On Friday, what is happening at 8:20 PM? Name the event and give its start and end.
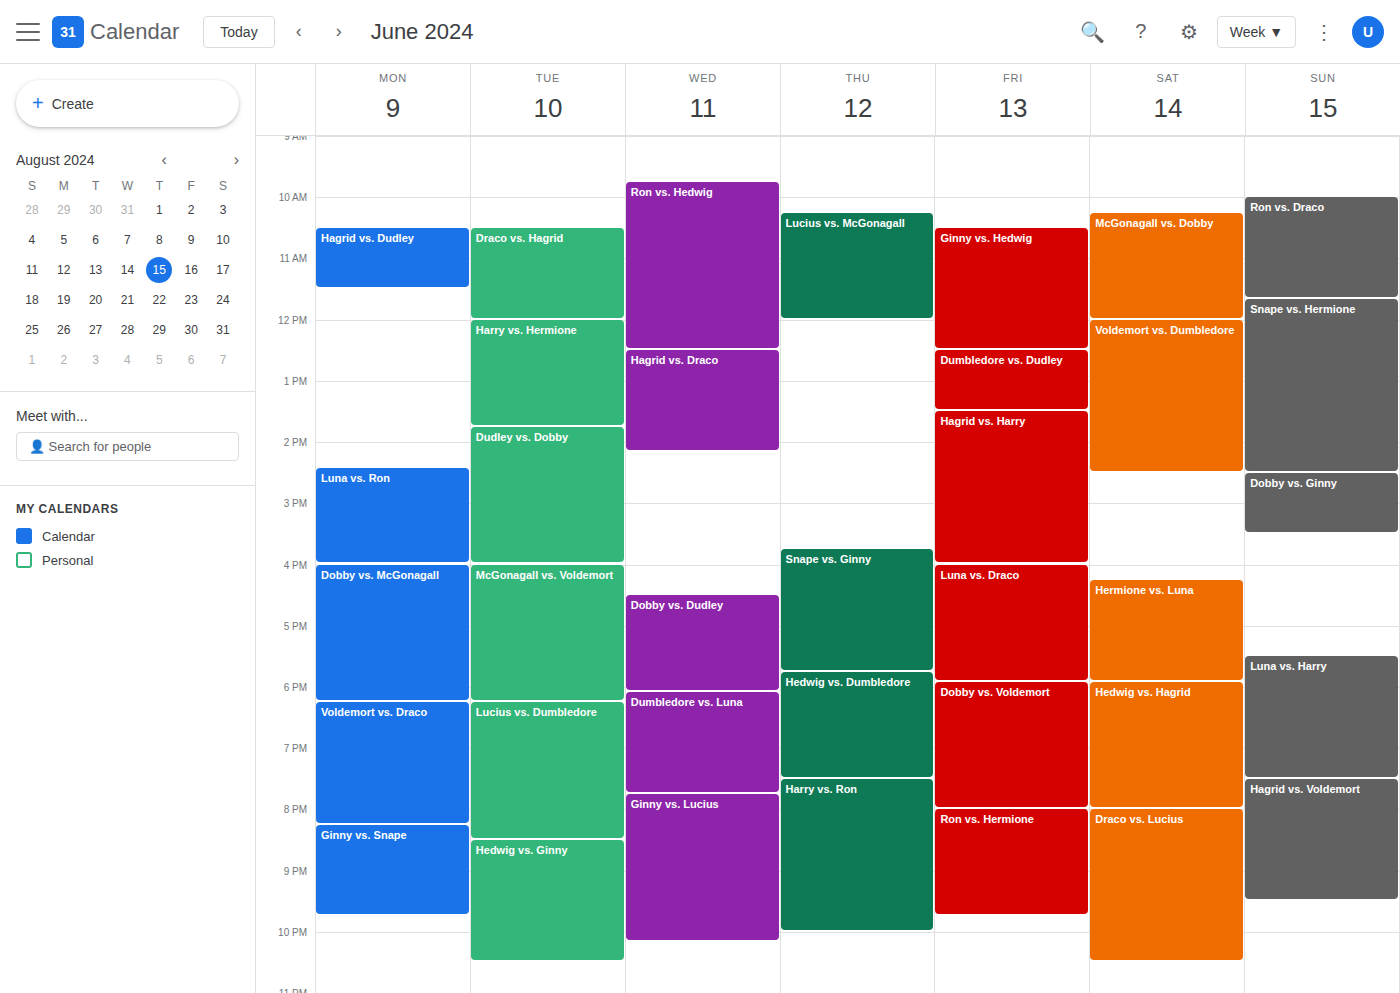
"Ron vs. Hermione", 8:00 PM to 9:45 PM